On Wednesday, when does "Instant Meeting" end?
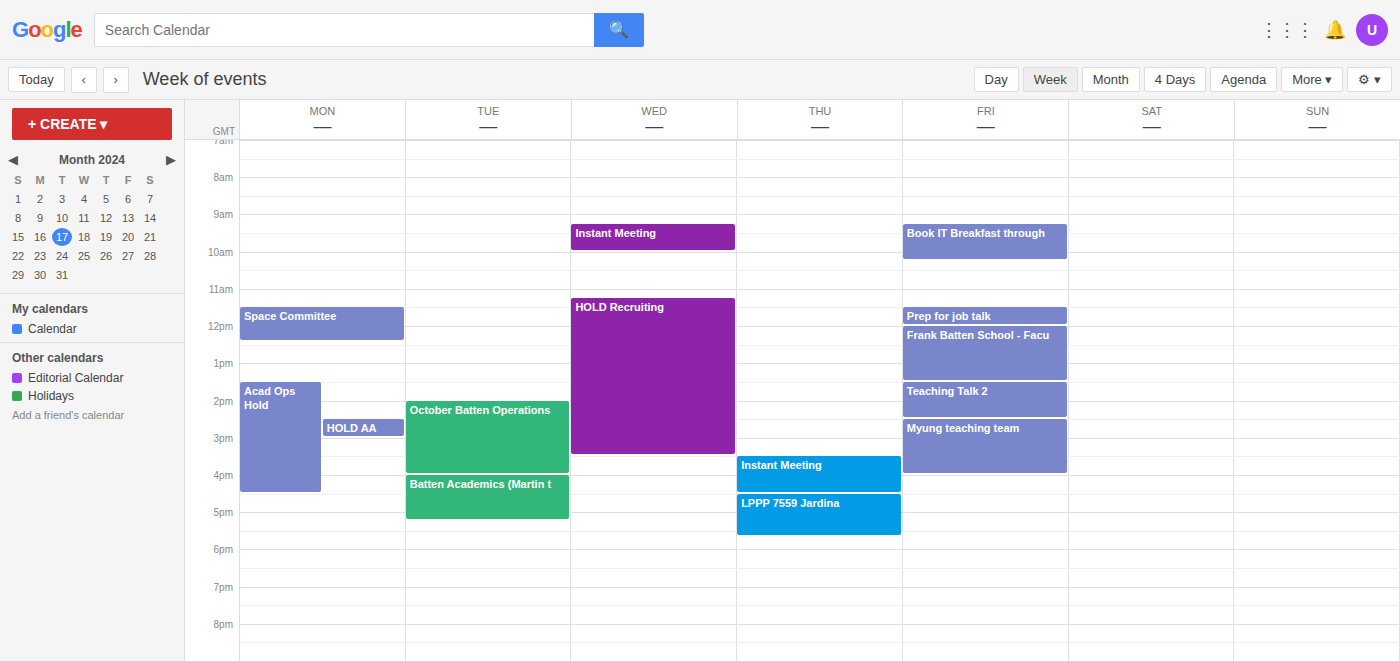
10:00 AM